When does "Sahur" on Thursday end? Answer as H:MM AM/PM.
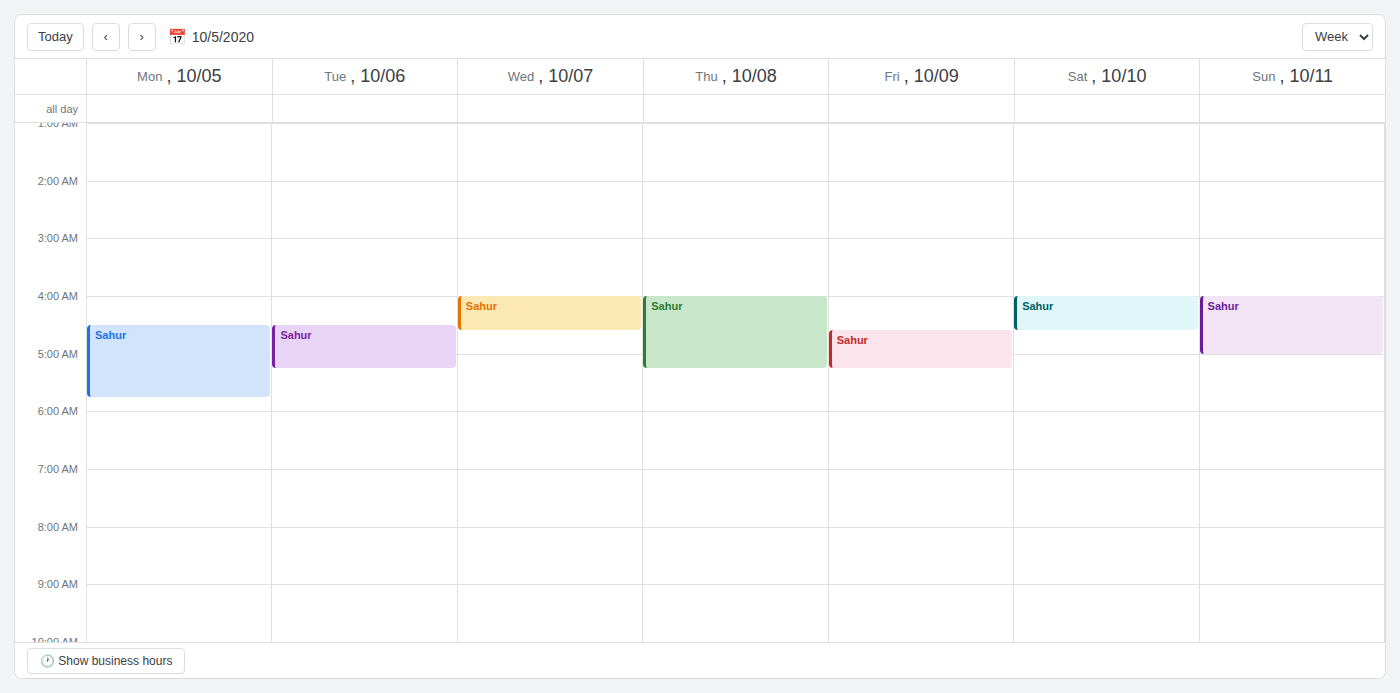
5:15 AM